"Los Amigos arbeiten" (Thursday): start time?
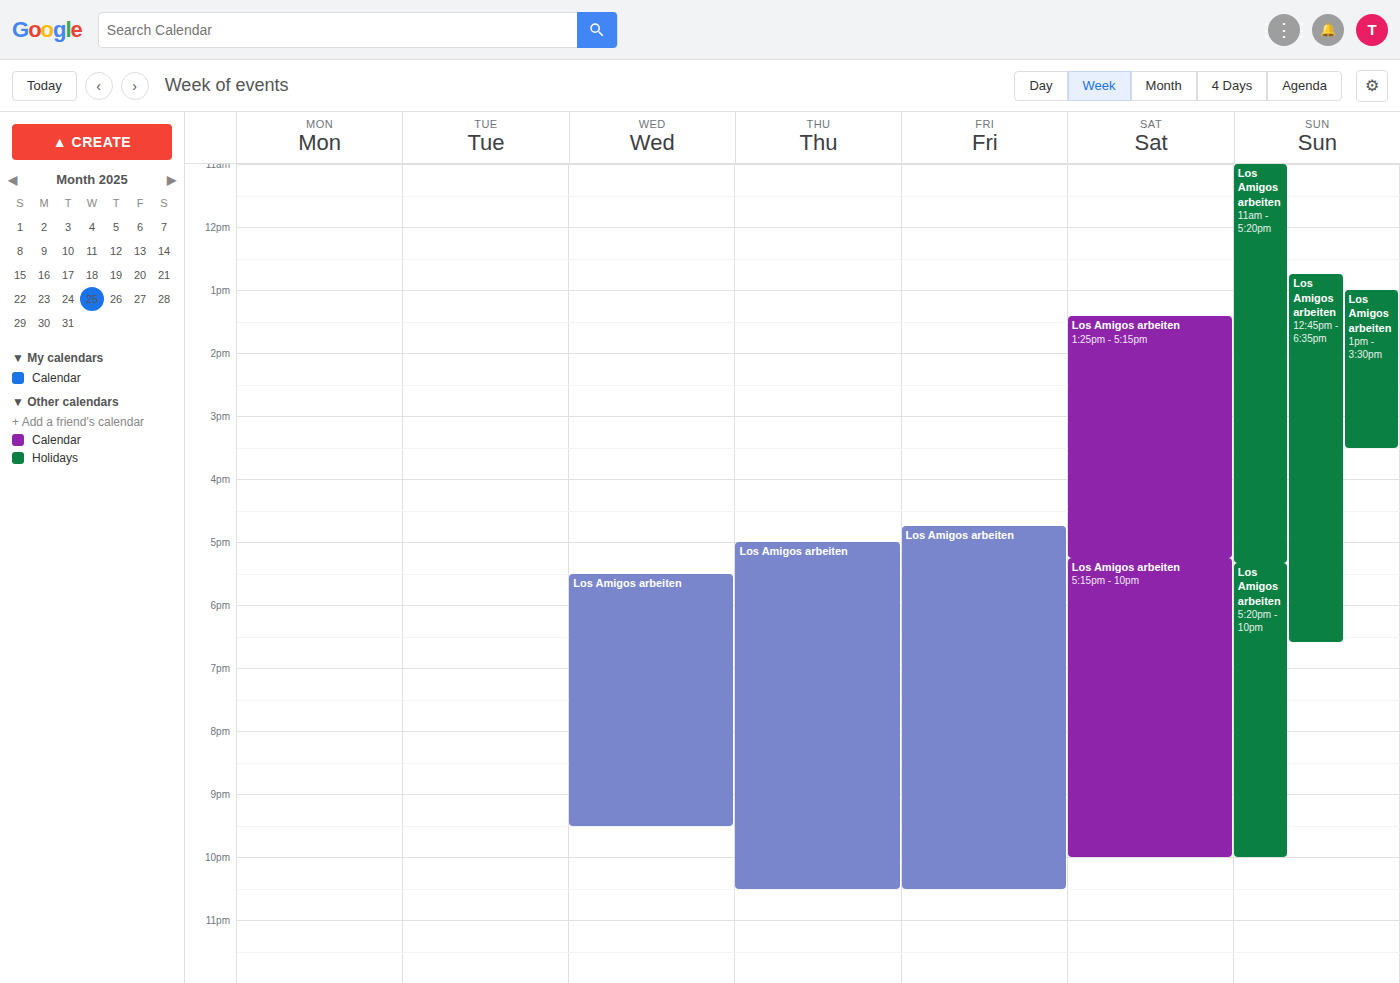
5:00 PM